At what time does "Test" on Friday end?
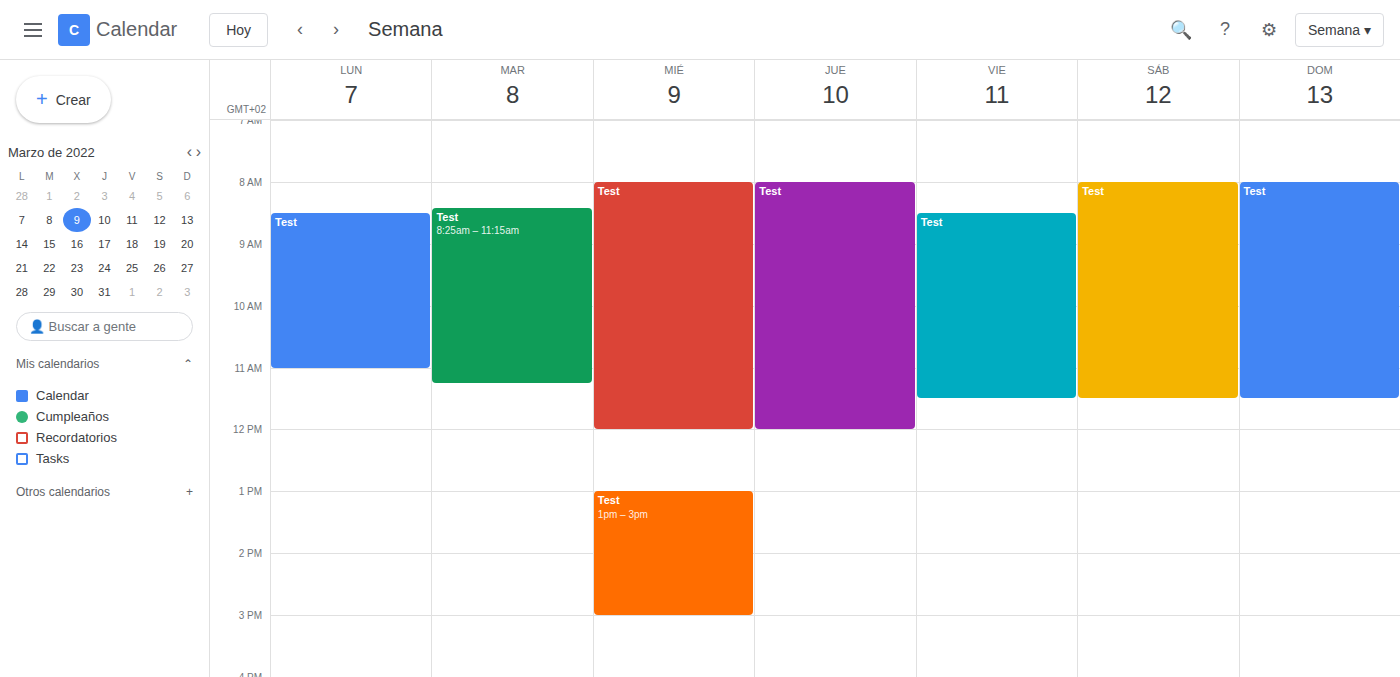
11:30